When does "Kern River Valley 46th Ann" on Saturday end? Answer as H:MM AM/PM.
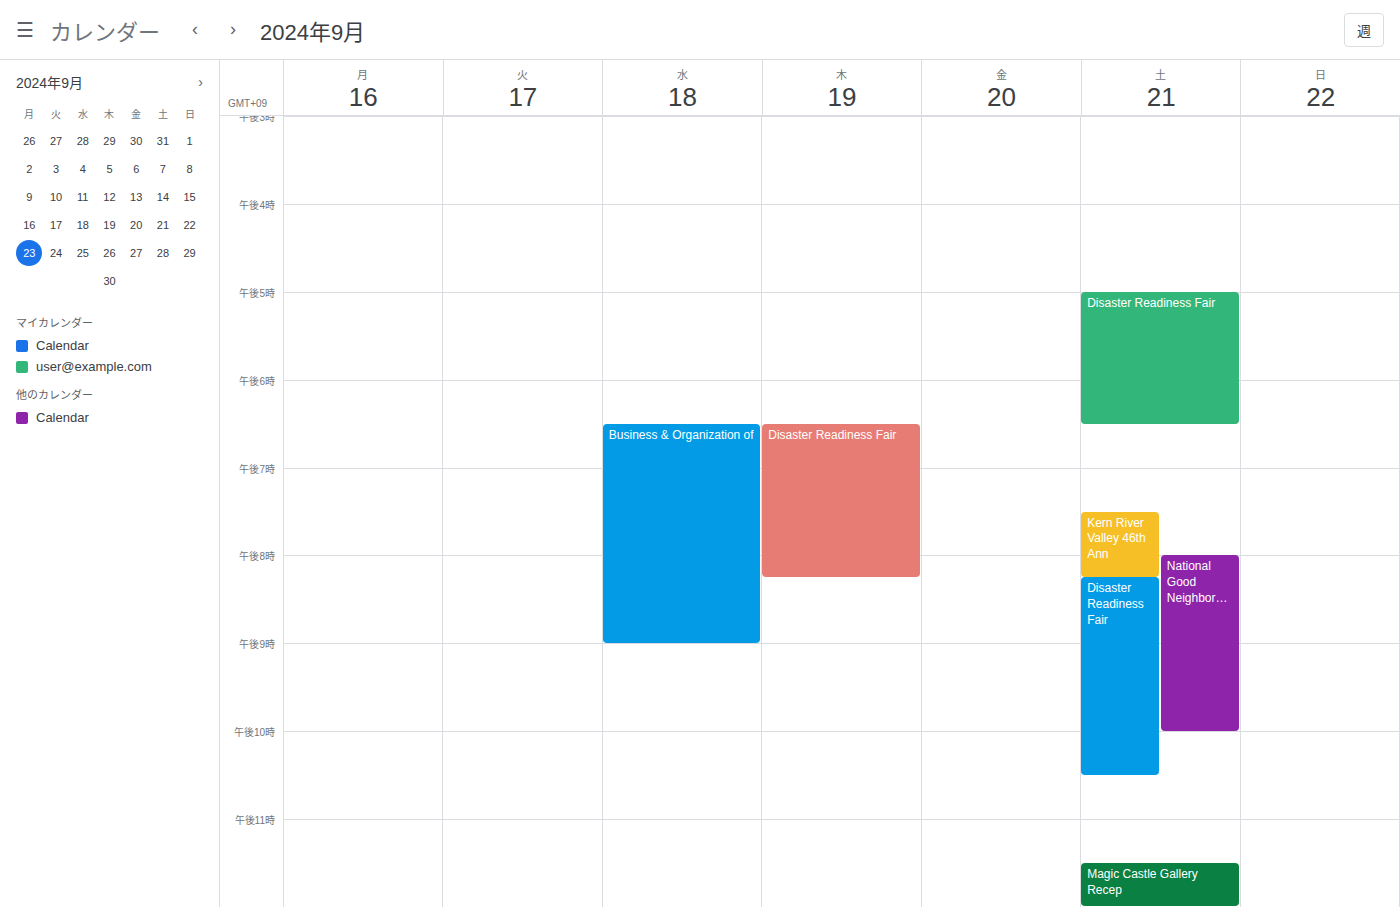
8:15 PM